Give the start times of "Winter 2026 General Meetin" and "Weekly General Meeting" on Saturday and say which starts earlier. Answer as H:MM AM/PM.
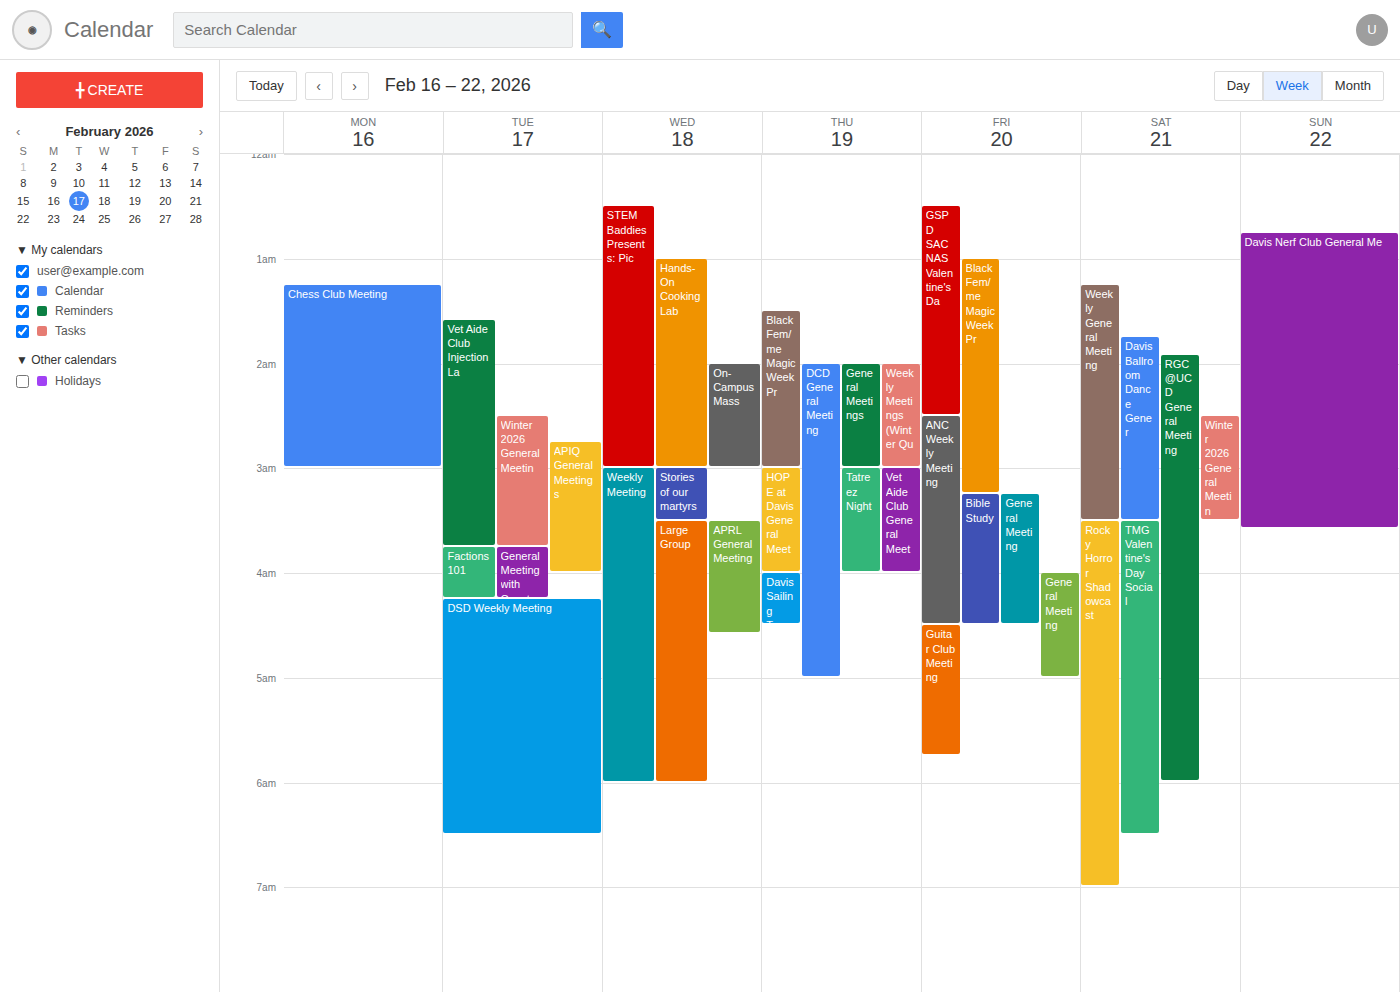
"Weekly General Meeting" 1:15 AM; "Winter 2026 General Meetin" 2:30 AM.